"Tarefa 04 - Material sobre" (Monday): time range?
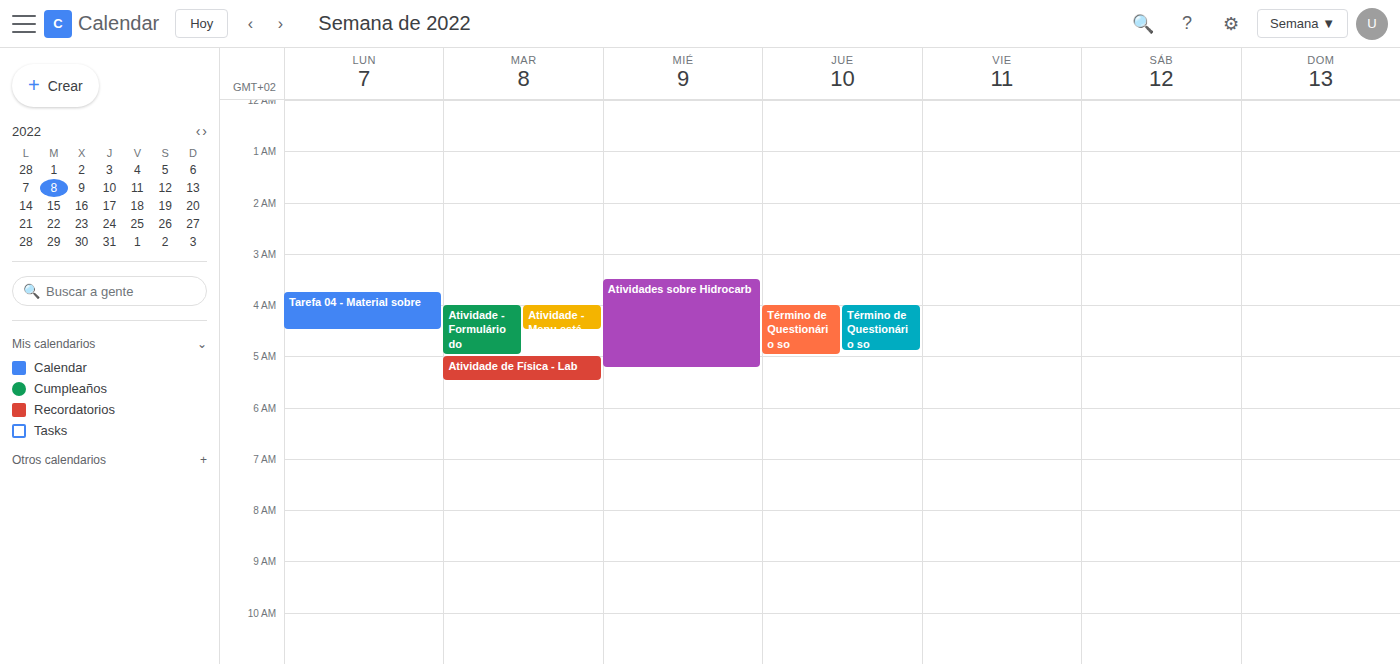
3:45 AM to 4:30 AM